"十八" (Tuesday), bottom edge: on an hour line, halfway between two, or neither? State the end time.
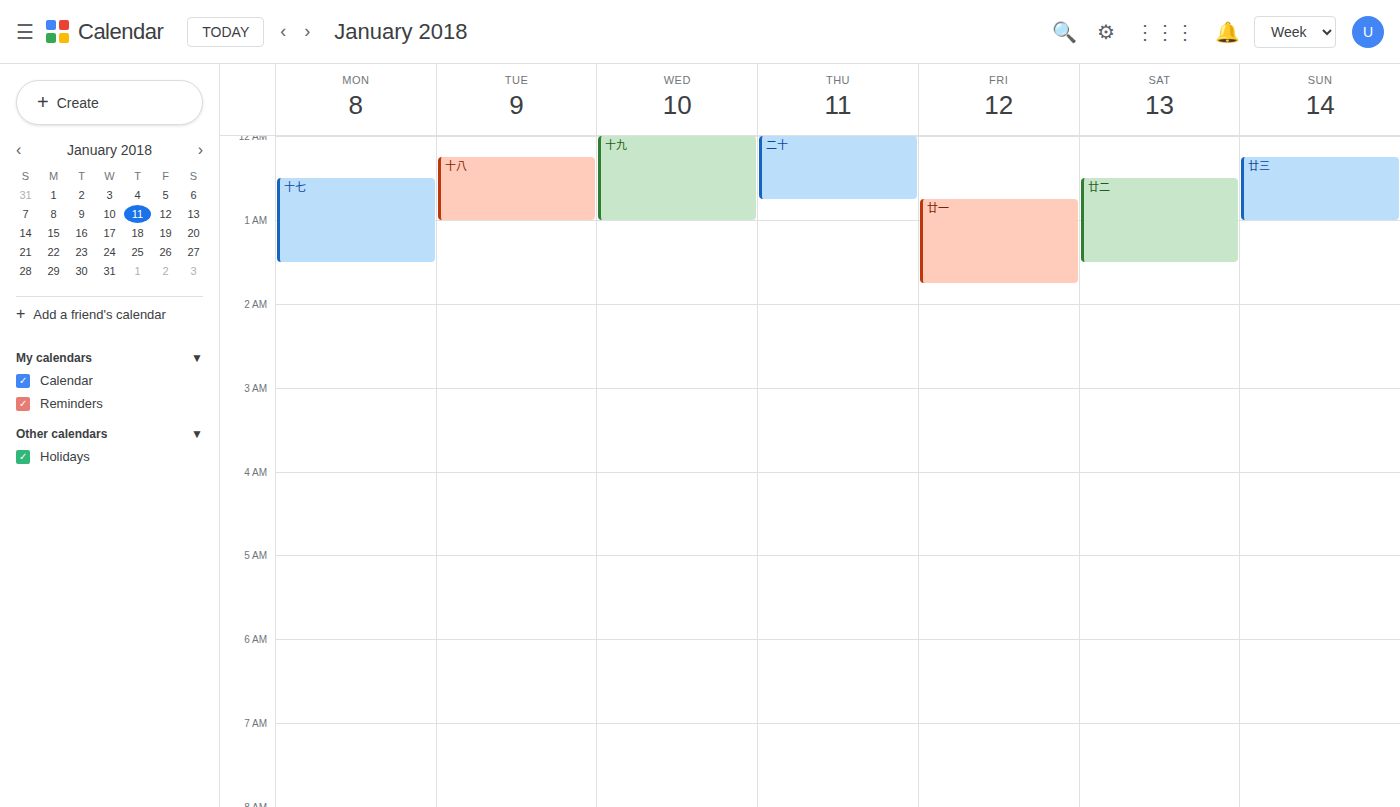
1:00 AM -- exactly on the 1 AM line.